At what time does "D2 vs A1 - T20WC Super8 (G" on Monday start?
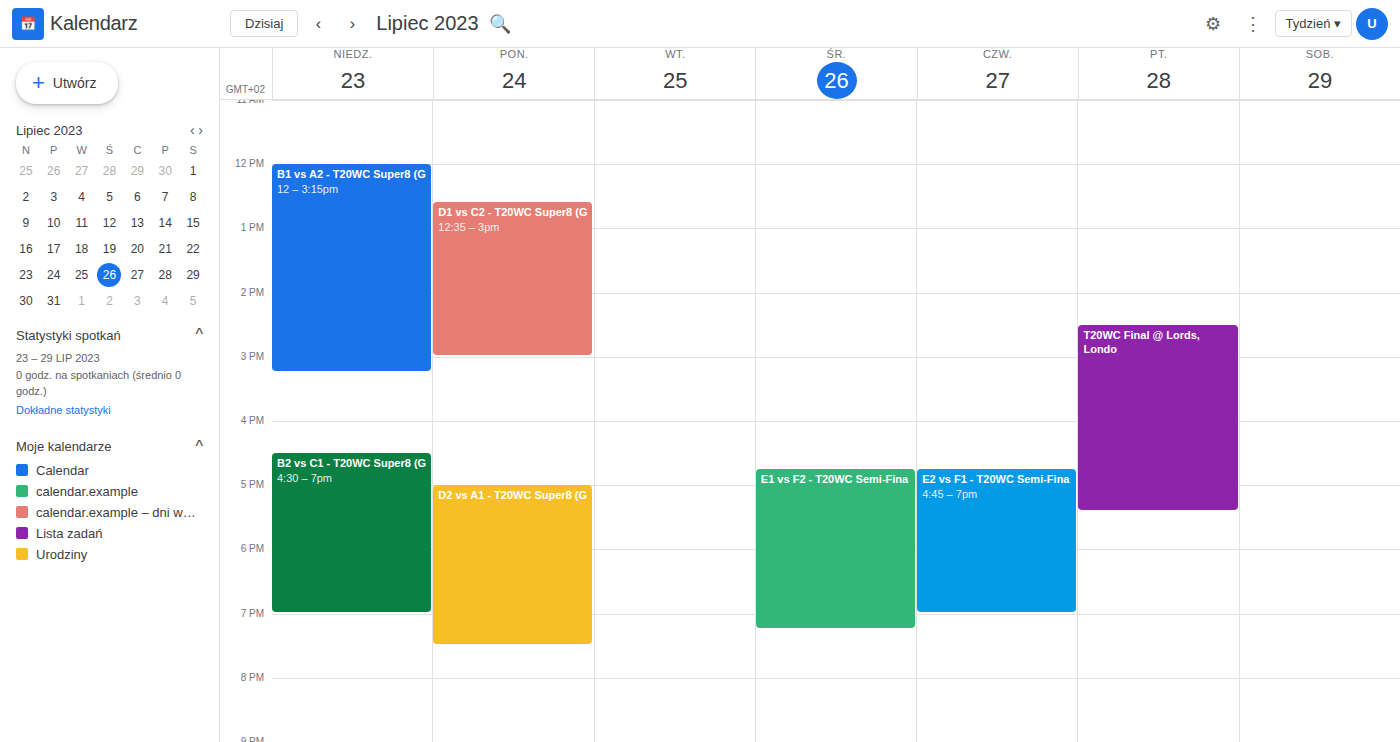
5:00 PM